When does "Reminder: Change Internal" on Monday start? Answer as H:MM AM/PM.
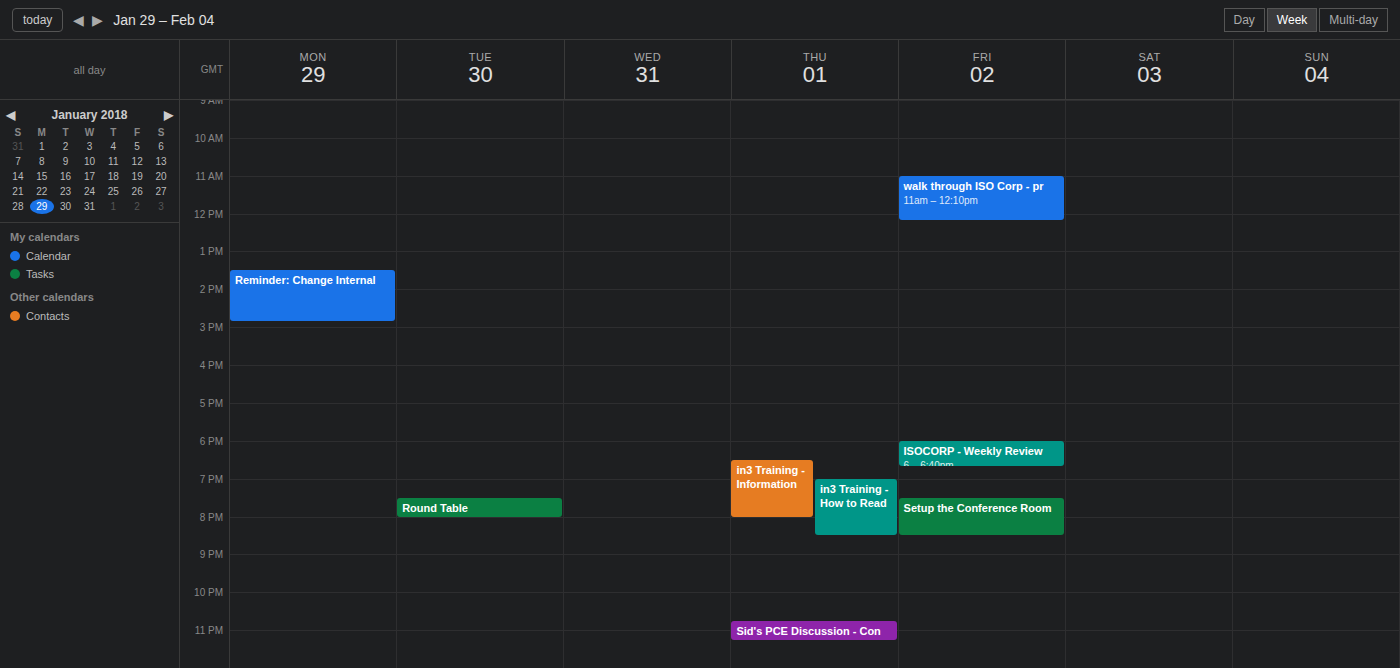
1:30 PM